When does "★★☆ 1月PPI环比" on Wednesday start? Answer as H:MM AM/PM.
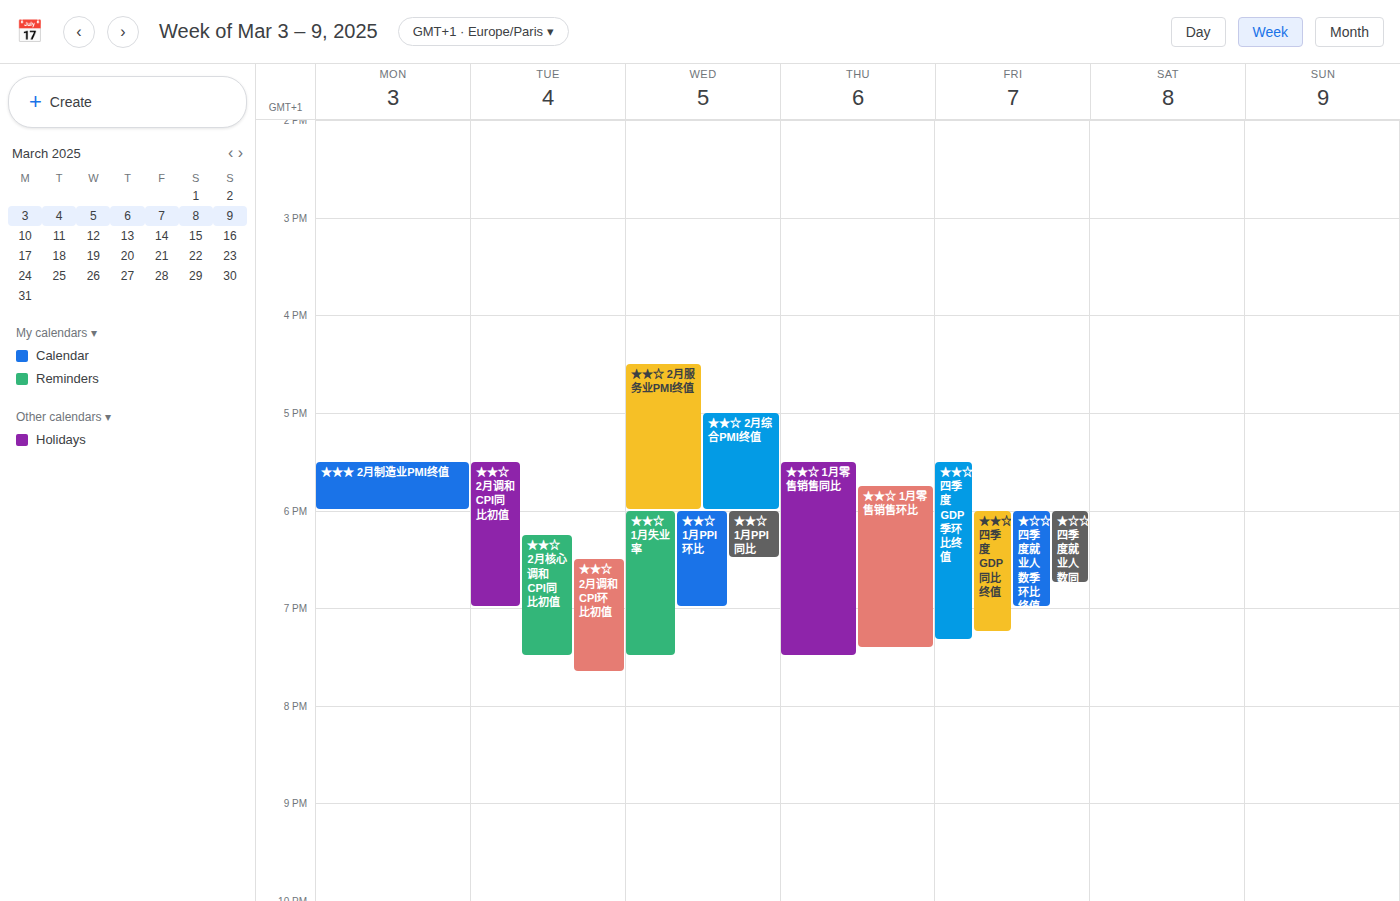
6:00 PM